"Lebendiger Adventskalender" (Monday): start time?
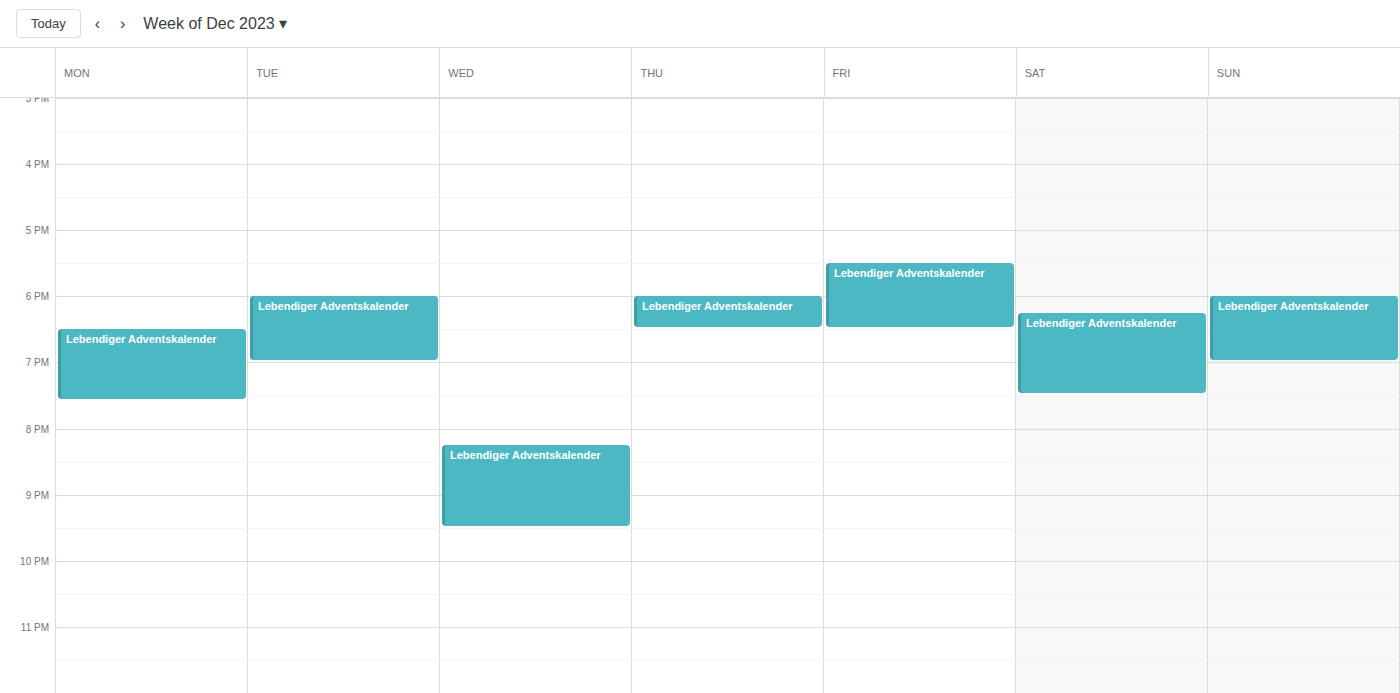
6:30 PM